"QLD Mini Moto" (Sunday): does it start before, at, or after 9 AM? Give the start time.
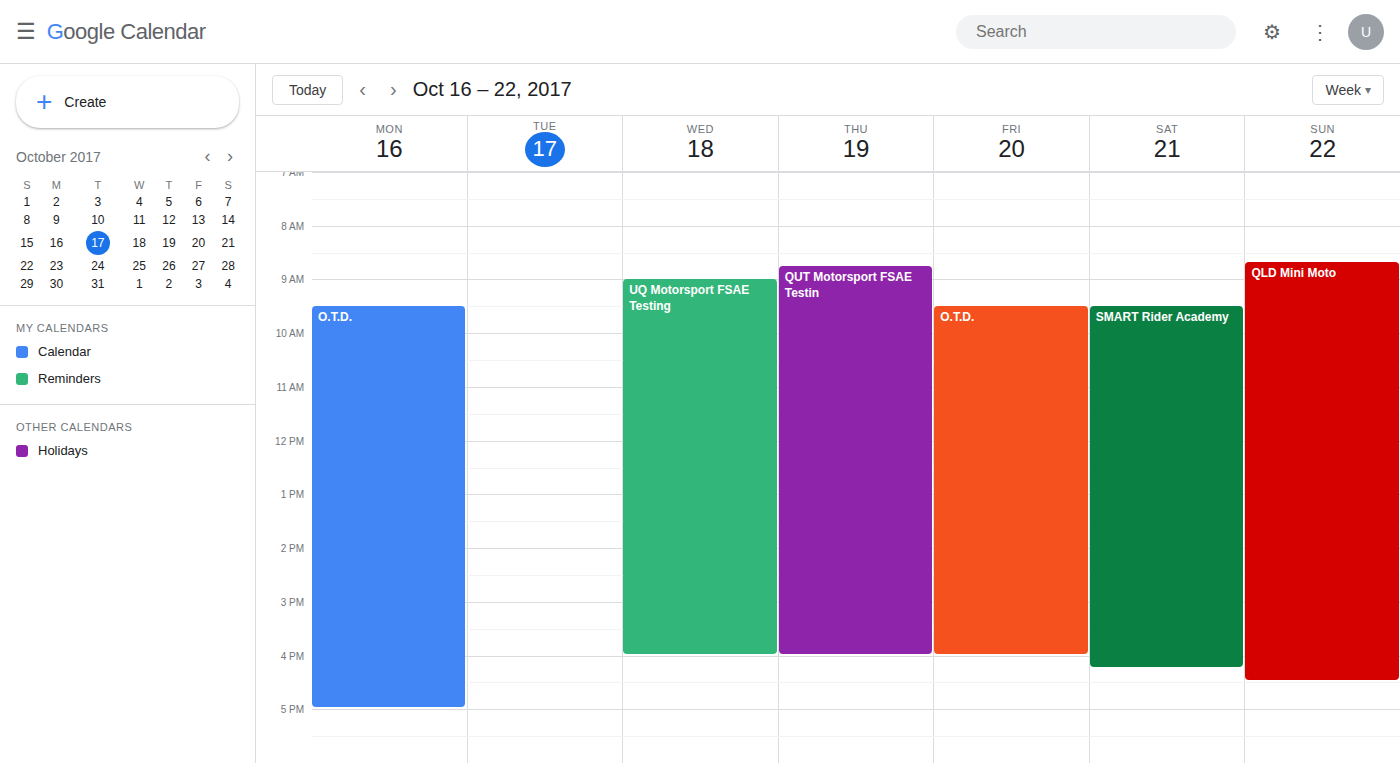
8:40 AM -- before 9 AM, 20 minutes above the 9 AM line.